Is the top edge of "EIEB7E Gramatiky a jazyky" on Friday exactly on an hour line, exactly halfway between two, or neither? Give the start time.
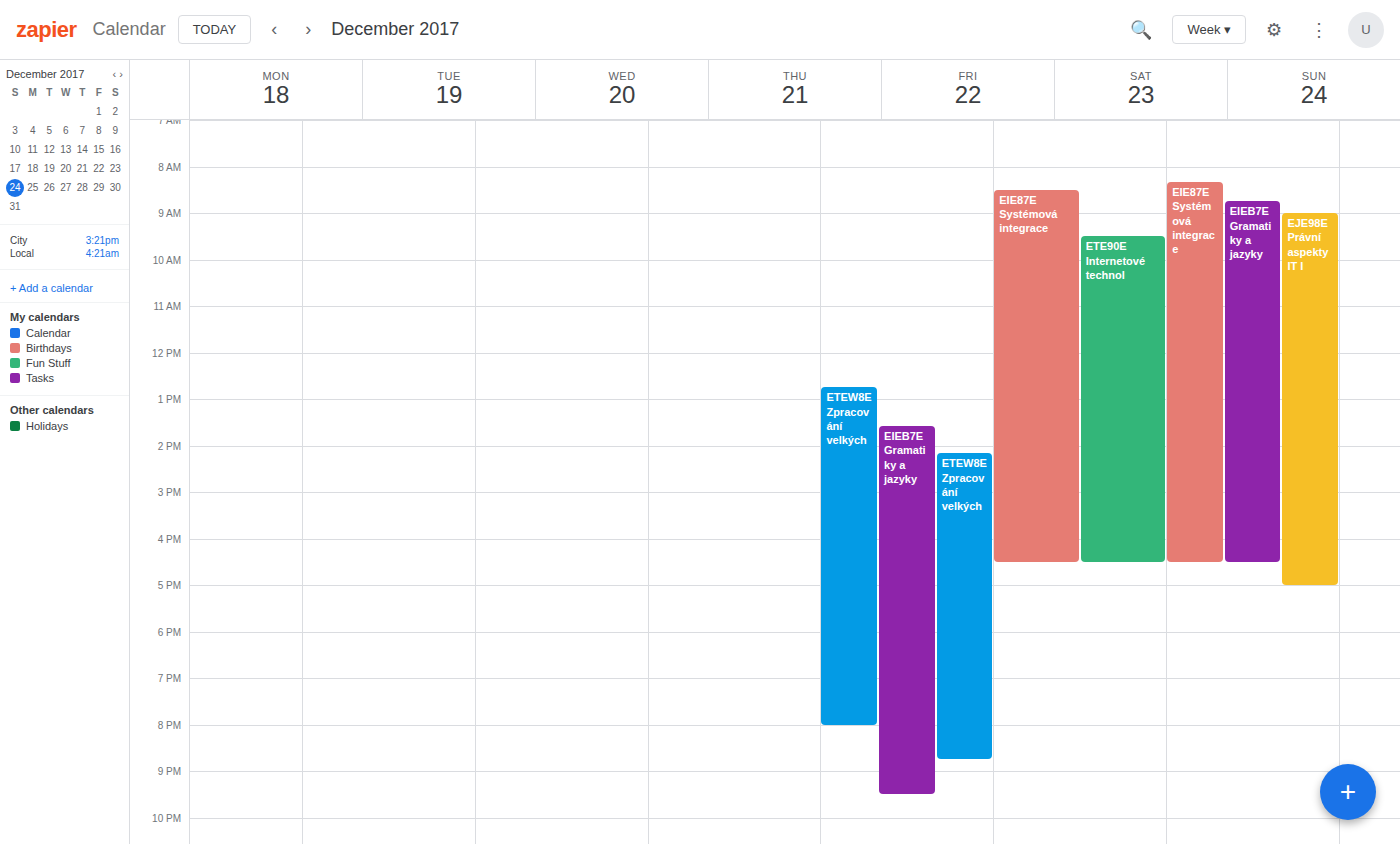
1:35 PM -- neither: 35 minutes below the 1 PM line and 25 minutes above the 2 PM line.